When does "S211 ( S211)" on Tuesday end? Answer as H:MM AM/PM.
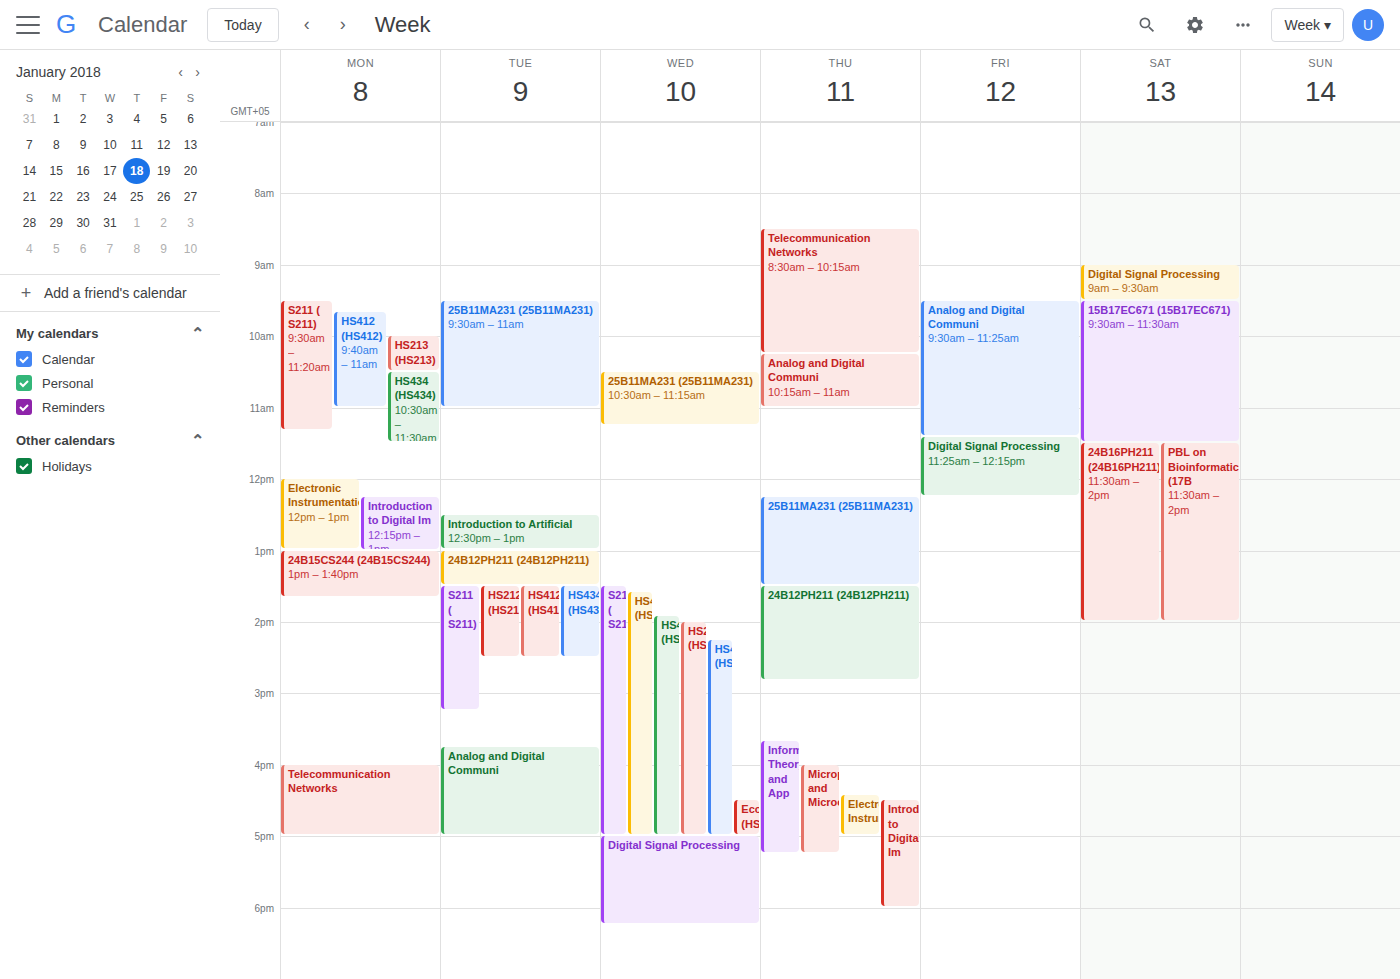
3:15 PM